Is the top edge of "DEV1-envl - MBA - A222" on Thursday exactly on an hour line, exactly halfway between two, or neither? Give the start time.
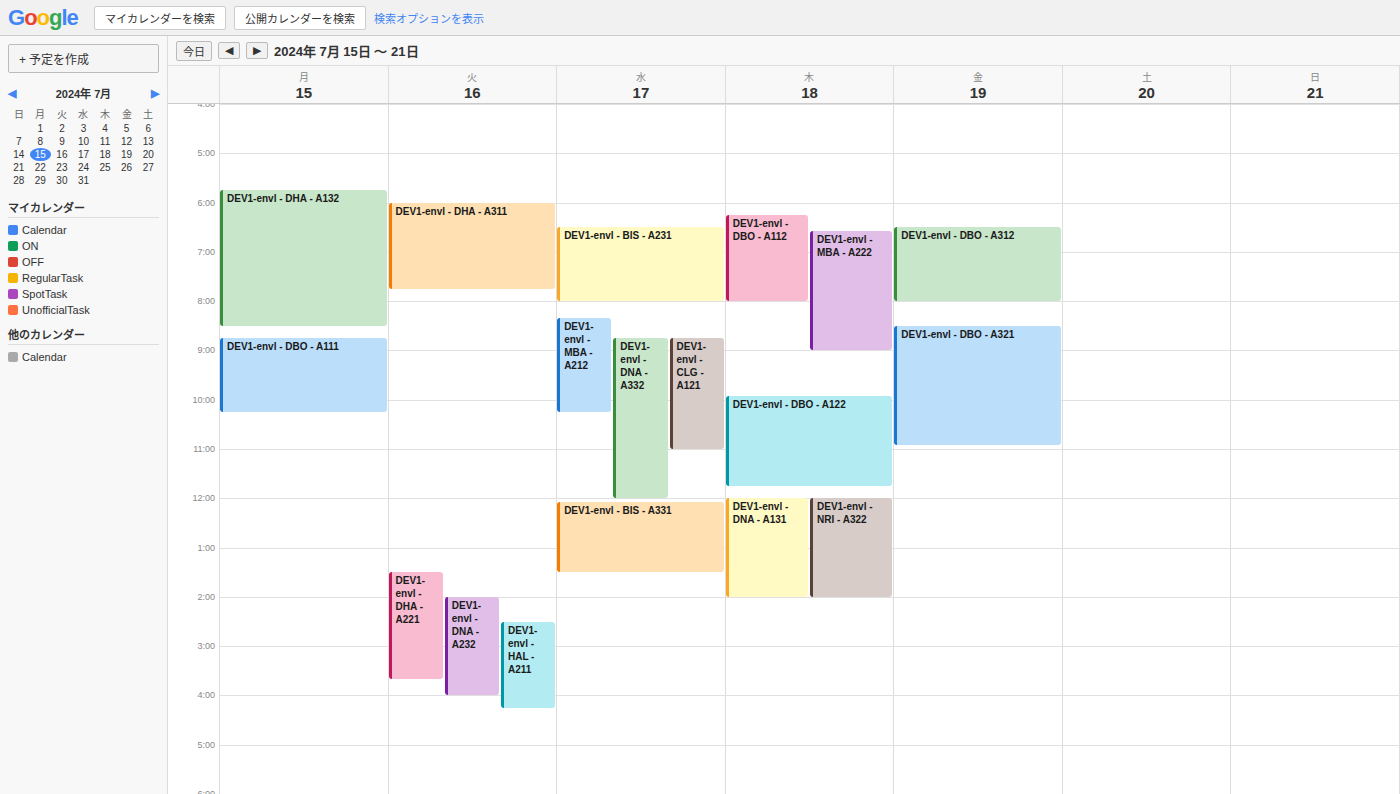
6:35 AM -- neither: 35 minutes below the 6 AM line and 25 minutes above the 7 AM line.